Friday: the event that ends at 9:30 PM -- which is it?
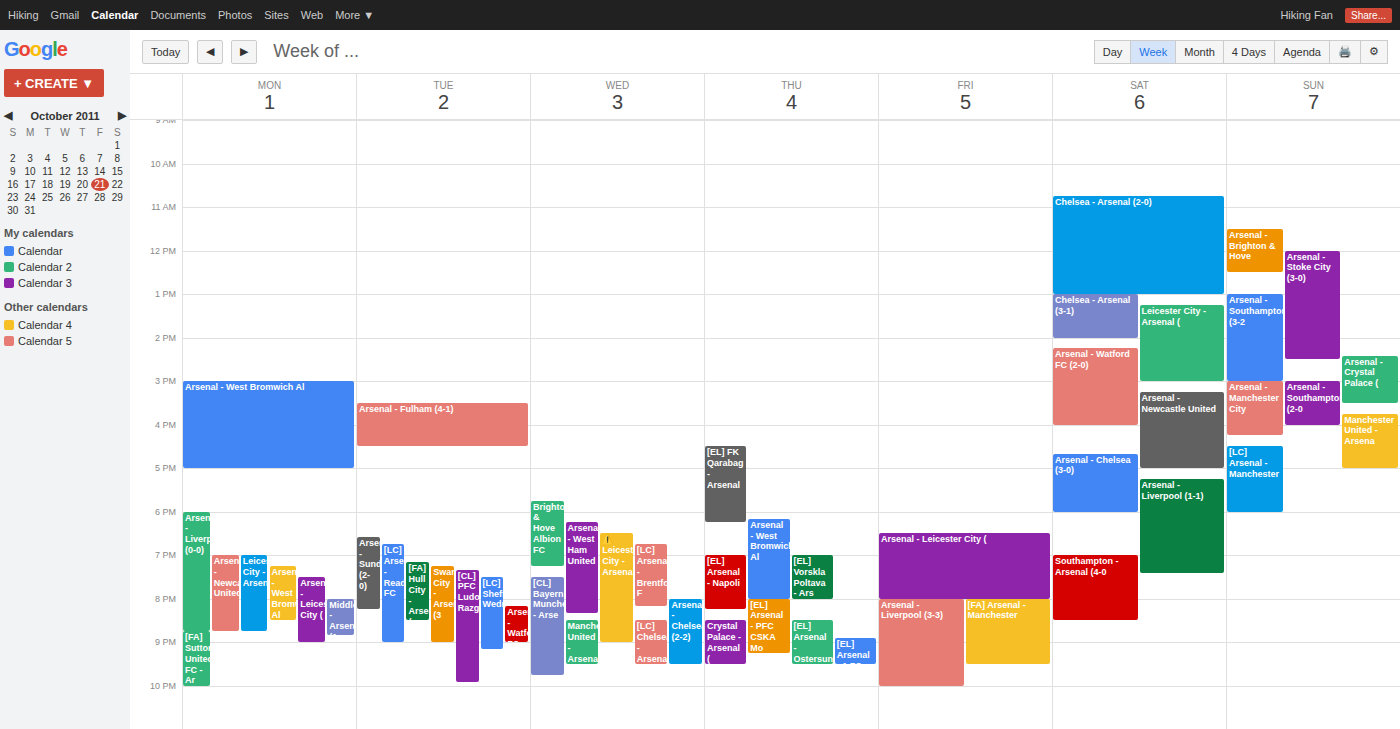
"[FA] Arsenal - Manchester"